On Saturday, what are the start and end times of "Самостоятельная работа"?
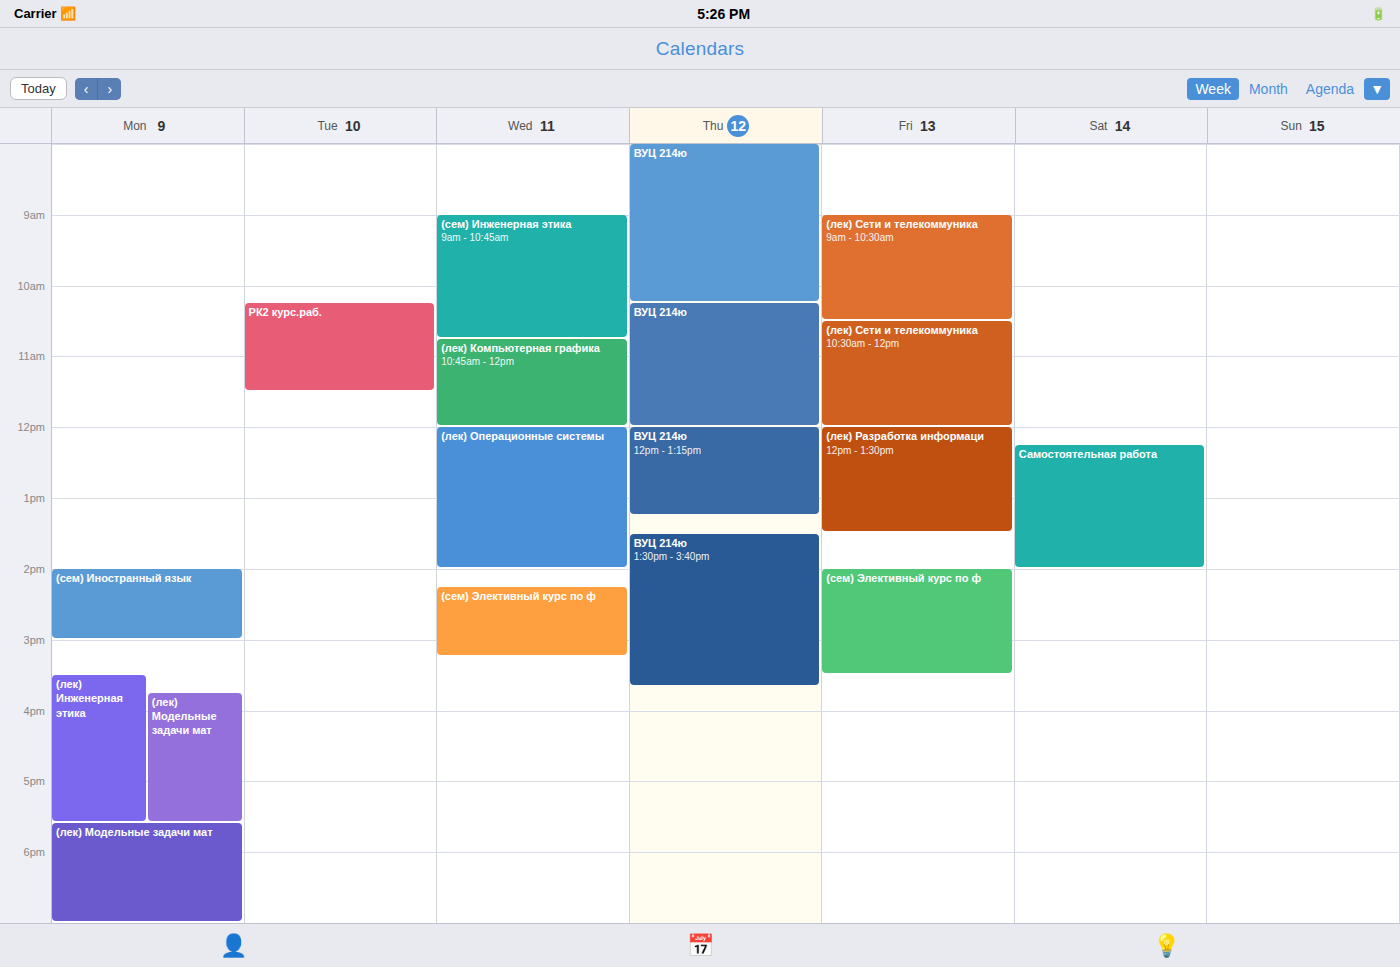
12:15 PM to 2:00 PM